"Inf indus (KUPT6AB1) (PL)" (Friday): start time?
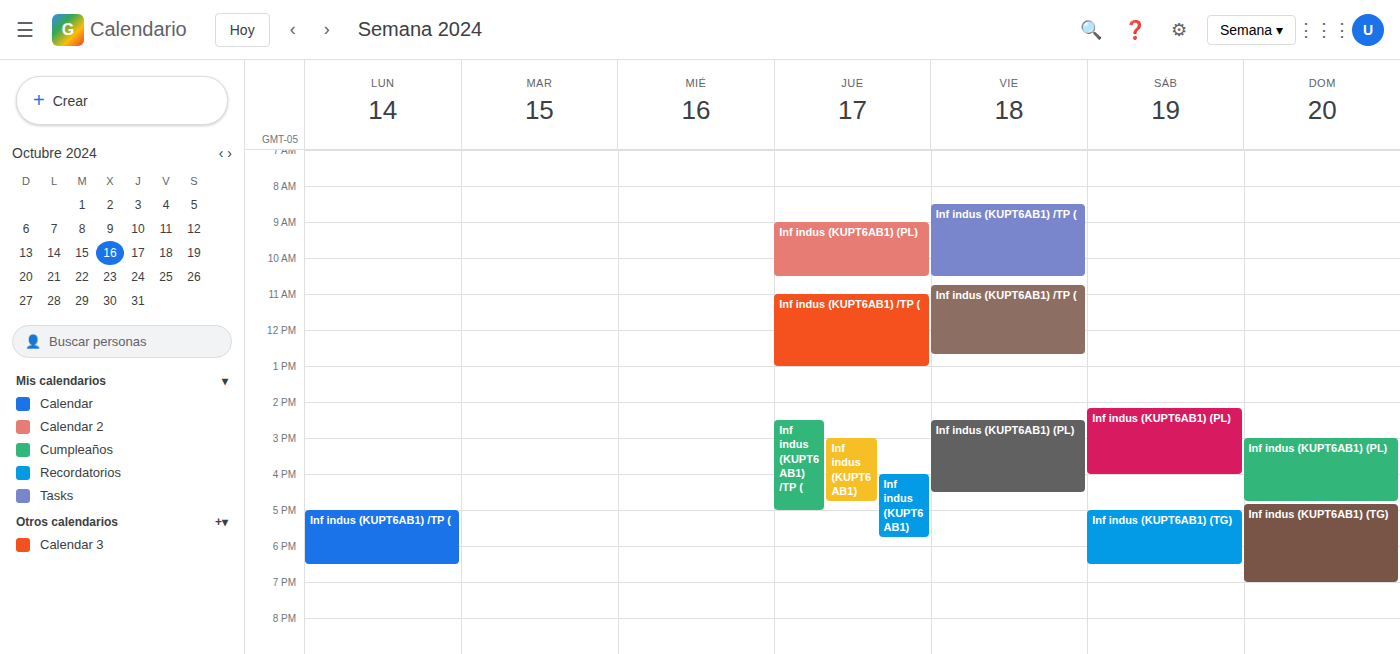
2:30 PM